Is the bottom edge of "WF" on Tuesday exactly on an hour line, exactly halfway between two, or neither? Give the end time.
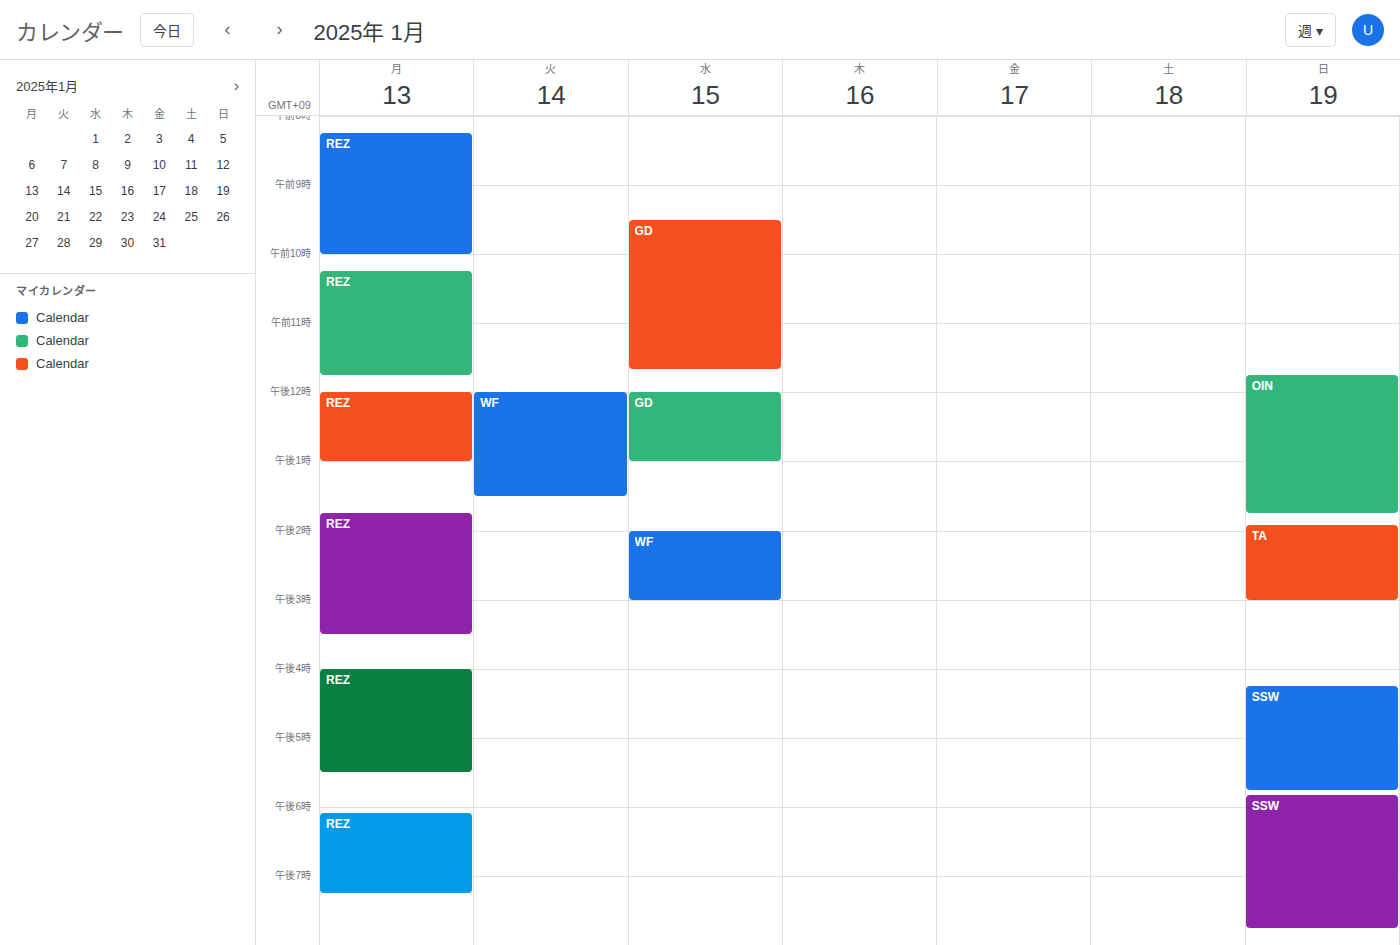
1:30 PM -- halfway between the 1 PM and 2 PM lines.